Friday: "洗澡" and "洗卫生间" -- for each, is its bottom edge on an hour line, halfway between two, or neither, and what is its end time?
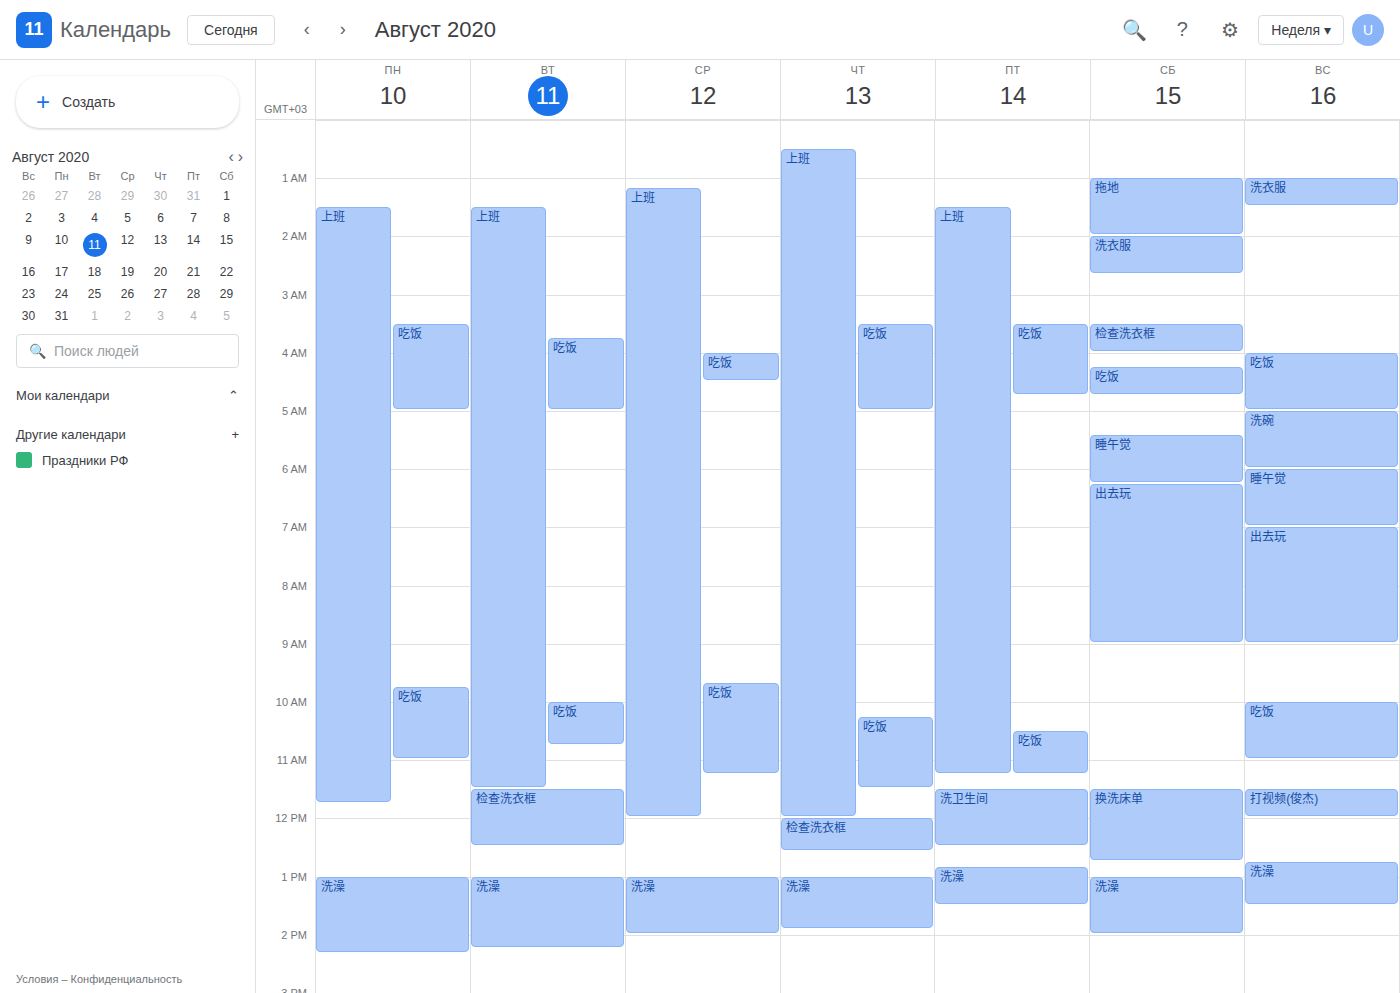
"洗澡": 13:30, halfway between the 13:00 and 14:00 lines. "洗卫生间": 12:30, halfway between the 12:00 and 13:00 lines.